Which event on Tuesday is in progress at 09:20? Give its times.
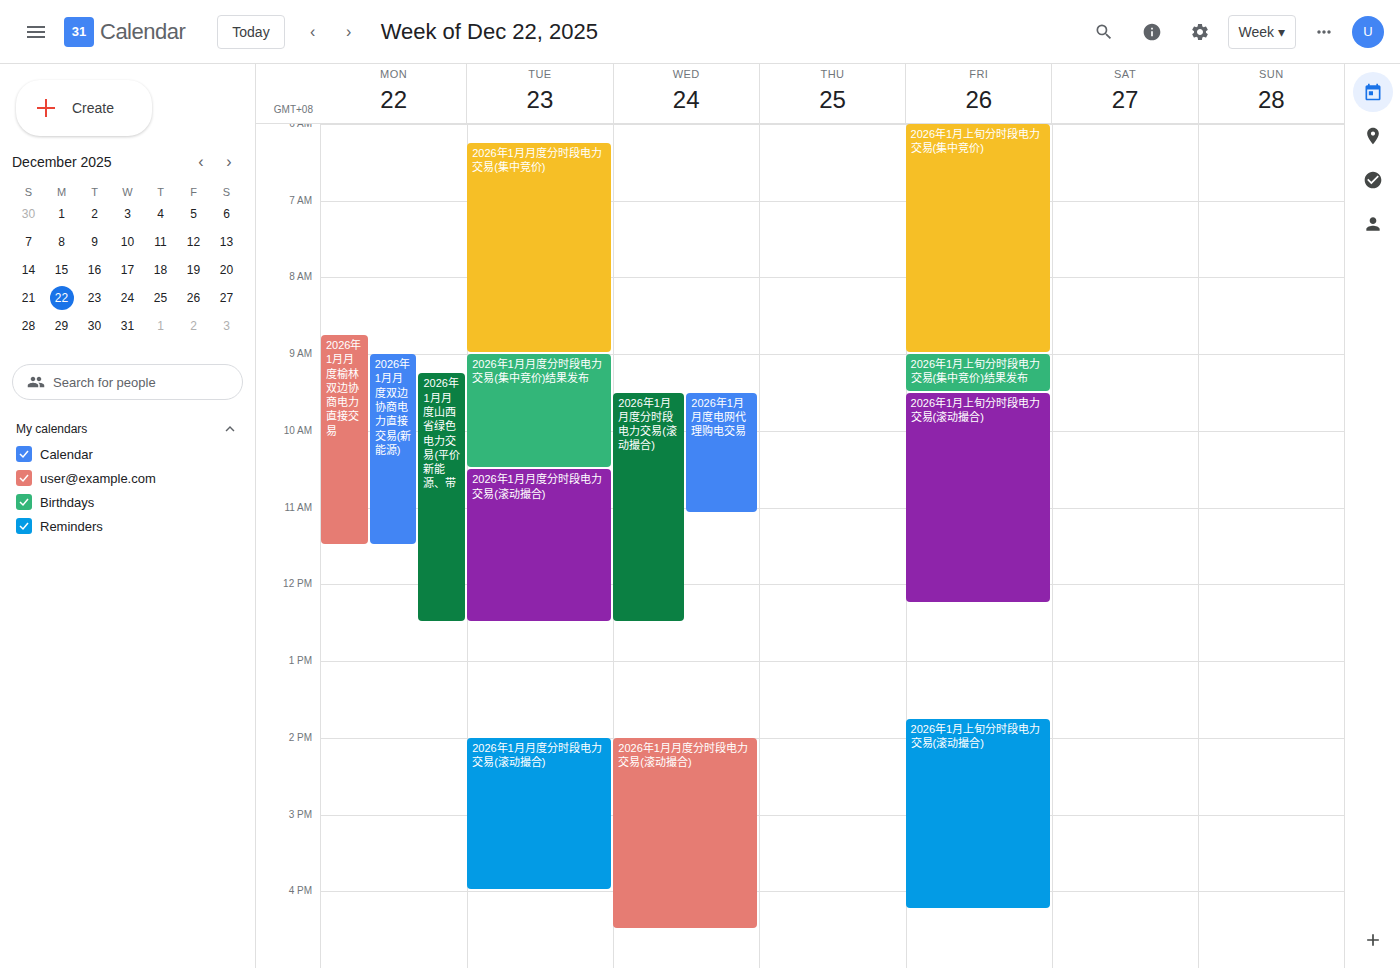
"2026年1月月度分时段电力交易(集中竞价)结果发布", 09:00 to 10:30